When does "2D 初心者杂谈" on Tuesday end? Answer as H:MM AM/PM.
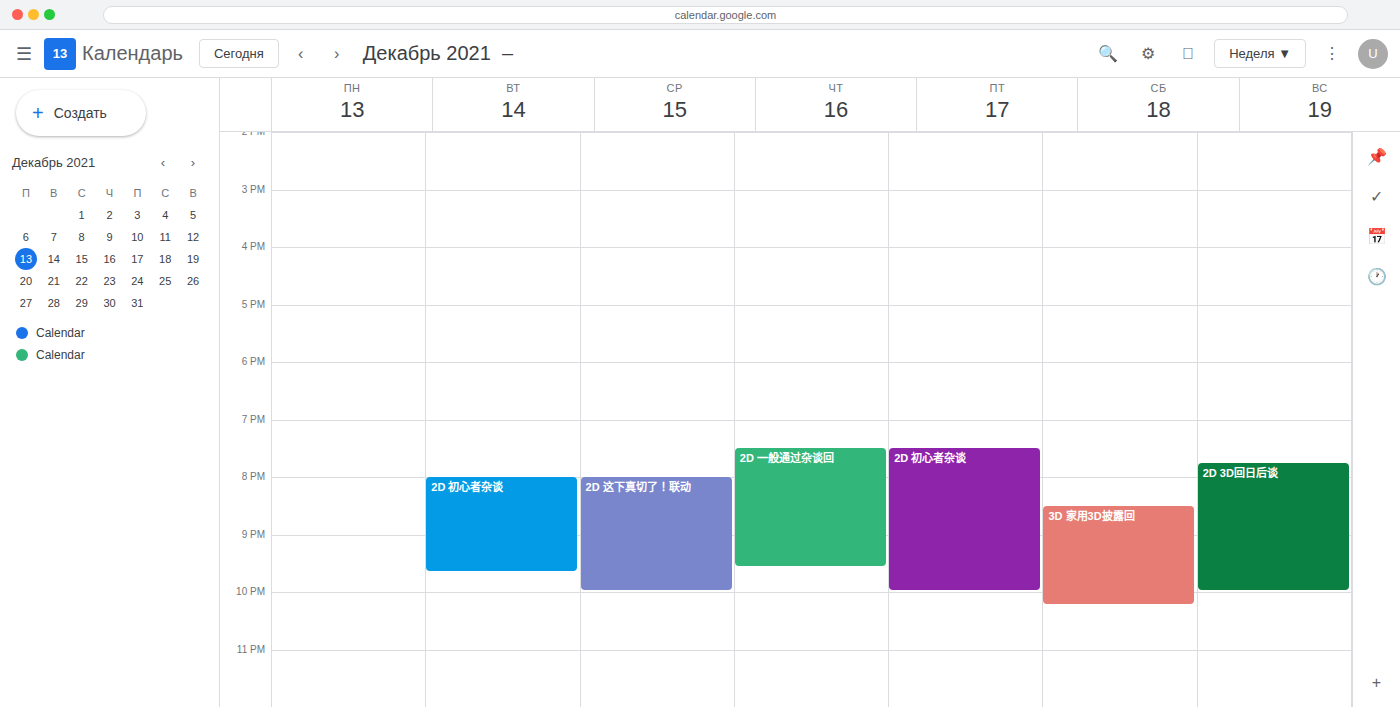
9:40 PM